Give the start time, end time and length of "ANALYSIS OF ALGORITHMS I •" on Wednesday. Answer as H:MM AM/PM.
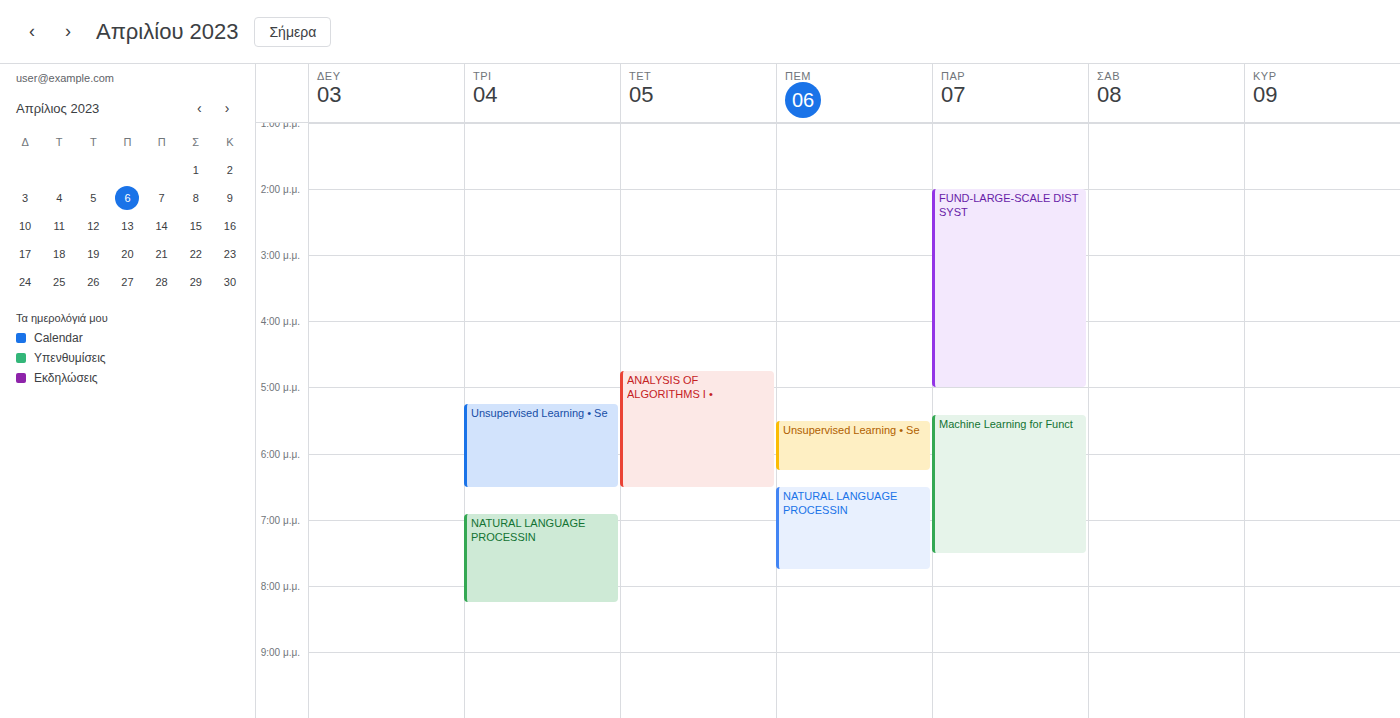
4:45 PM to 6:30 PM, 1 hour 45 minutes